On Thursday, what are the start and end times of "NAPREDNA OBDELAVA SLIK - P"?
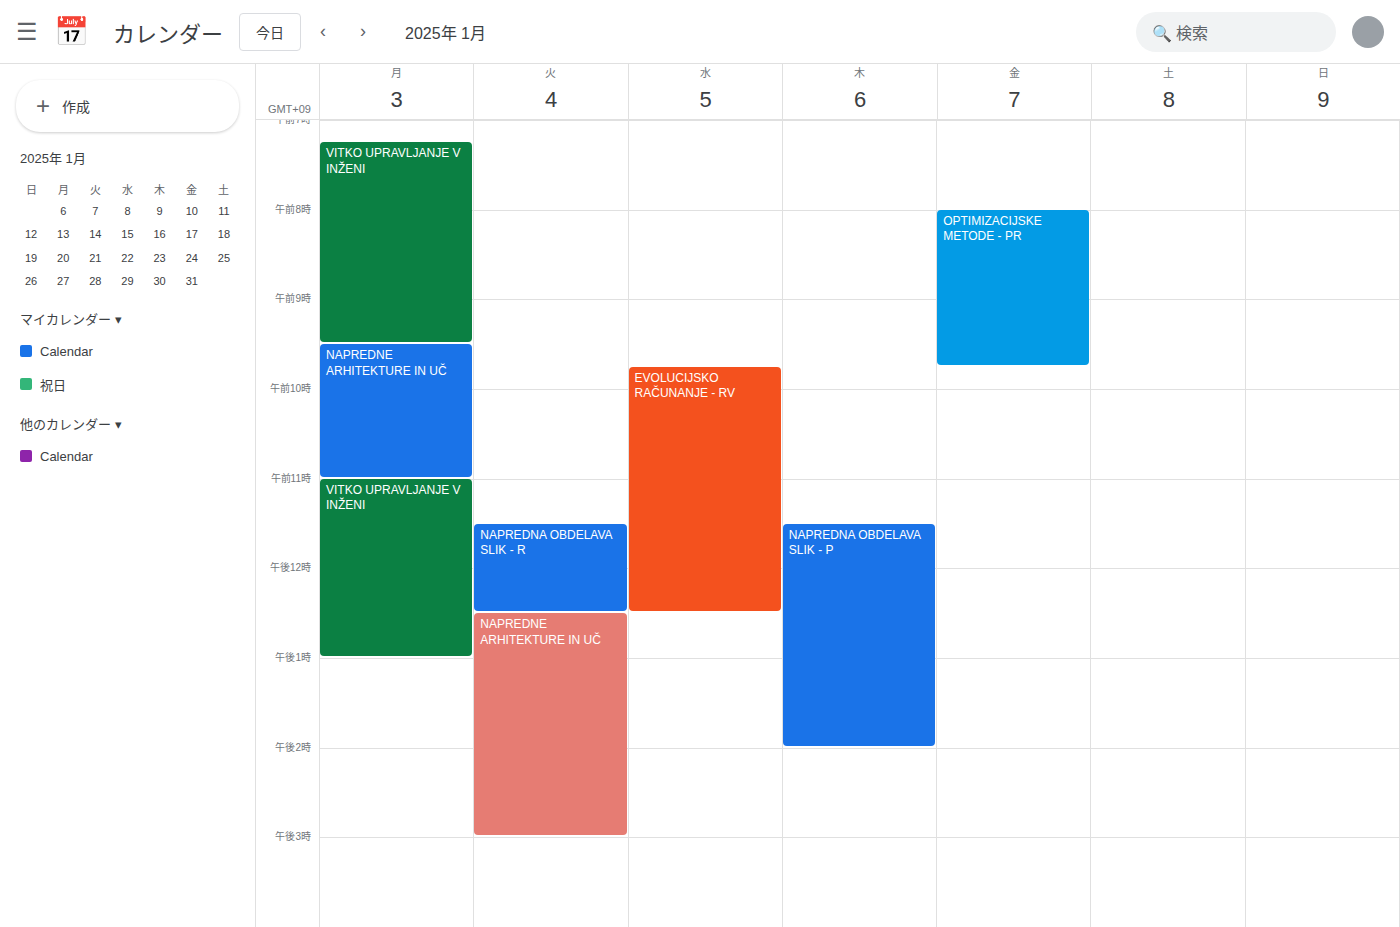
11:30 AM to 2:00 PM